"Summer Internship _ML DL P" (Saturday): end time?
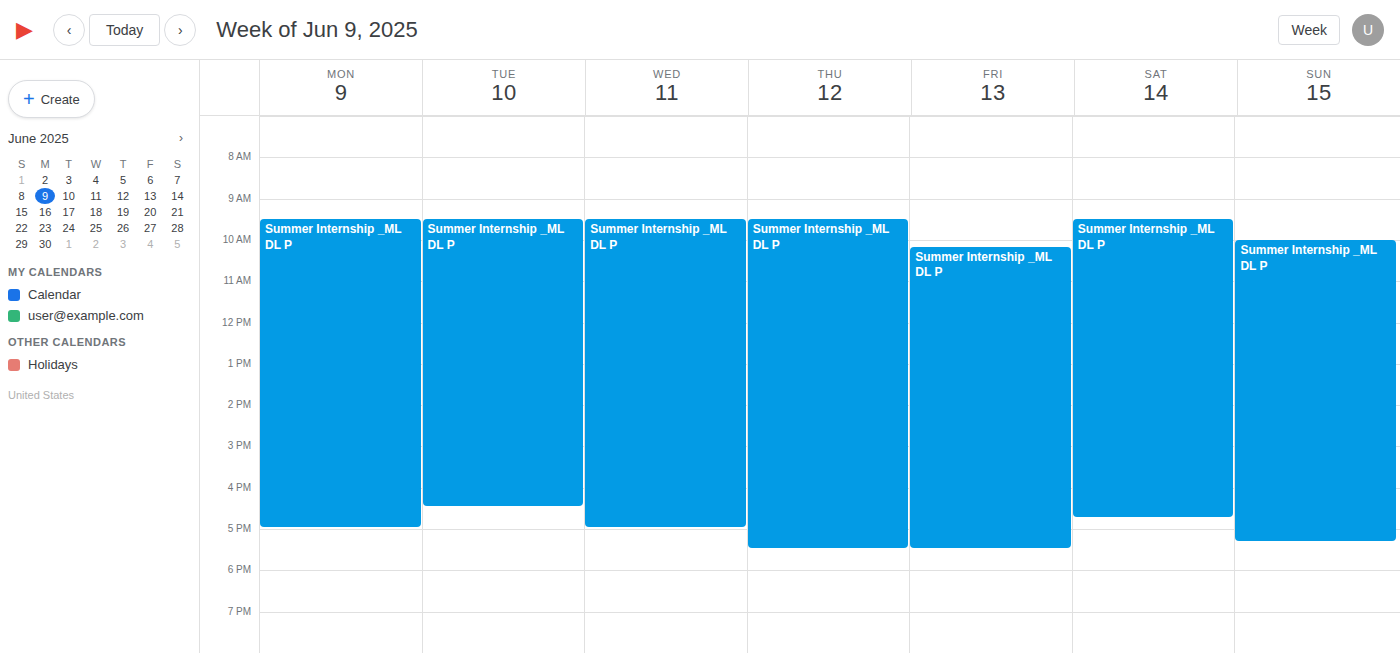
4:45 PM